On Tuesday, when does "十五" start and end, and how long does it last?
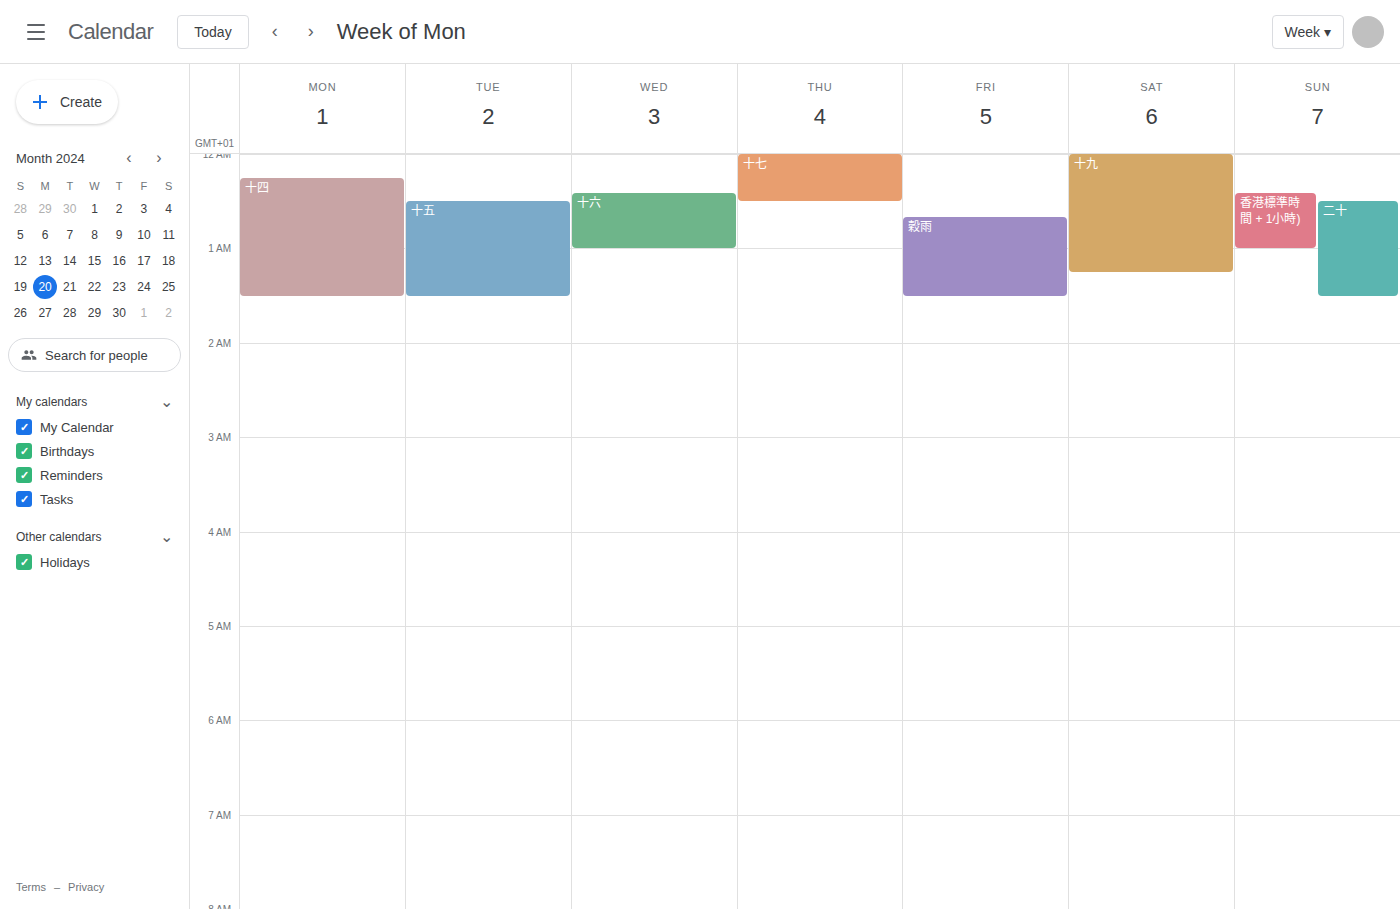
12:30 AM to 1:30 AM, 1 hour